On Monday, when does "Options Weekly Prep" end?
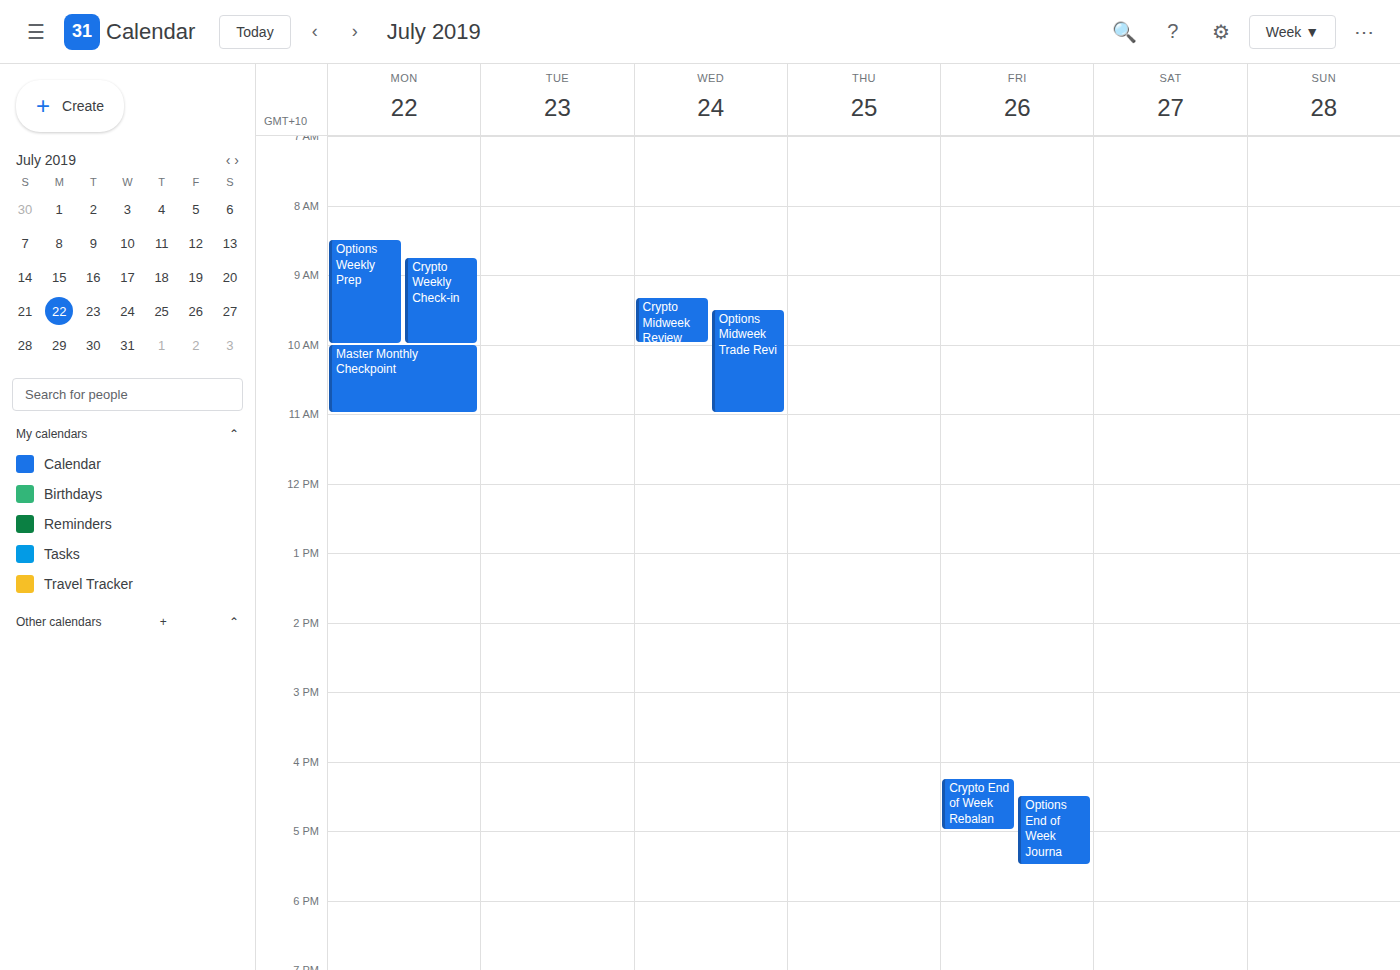
10:00 AM